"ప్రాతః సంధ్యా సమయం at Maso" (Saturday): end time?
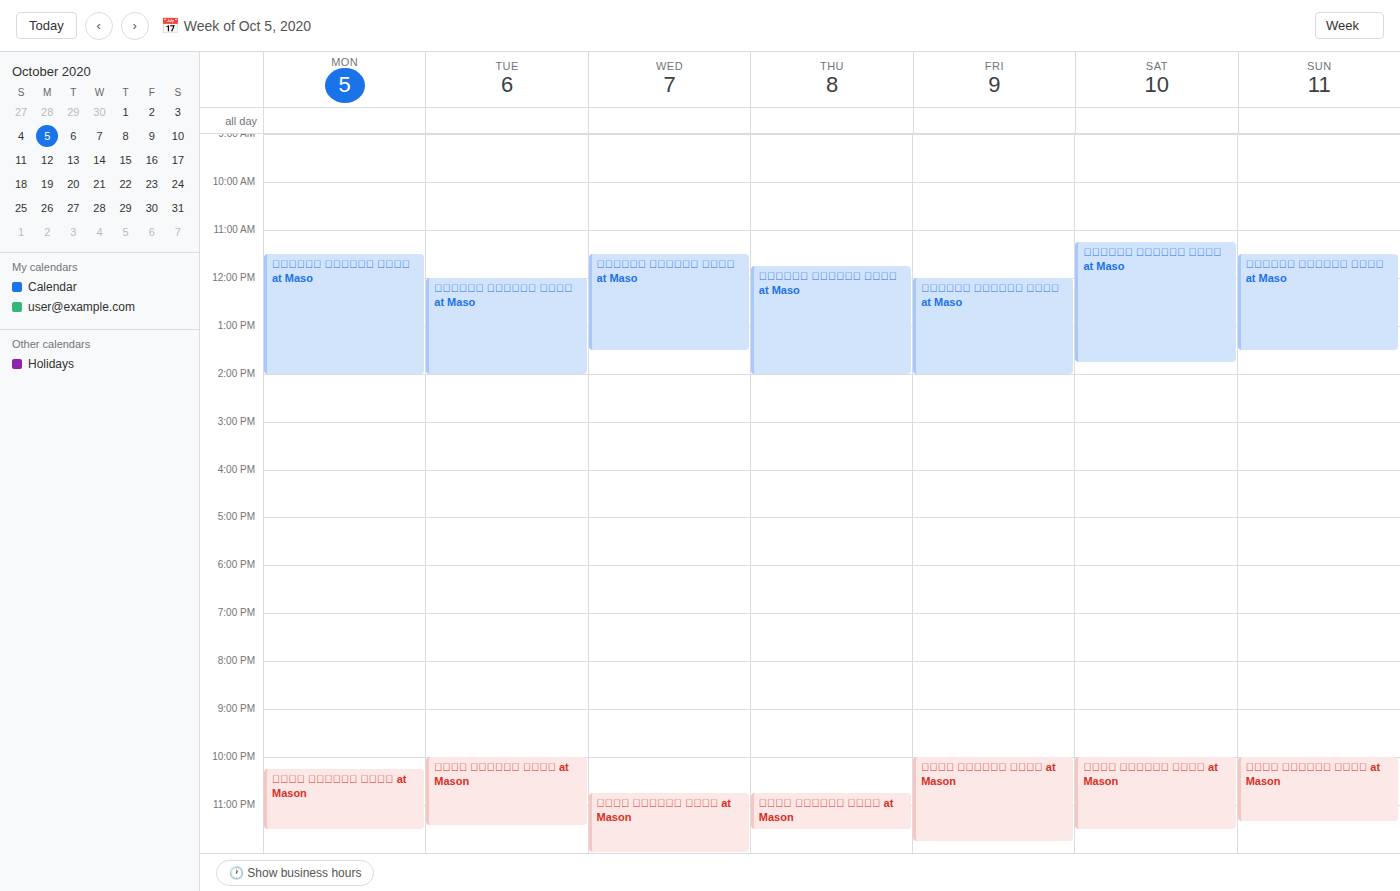
1:45 PM